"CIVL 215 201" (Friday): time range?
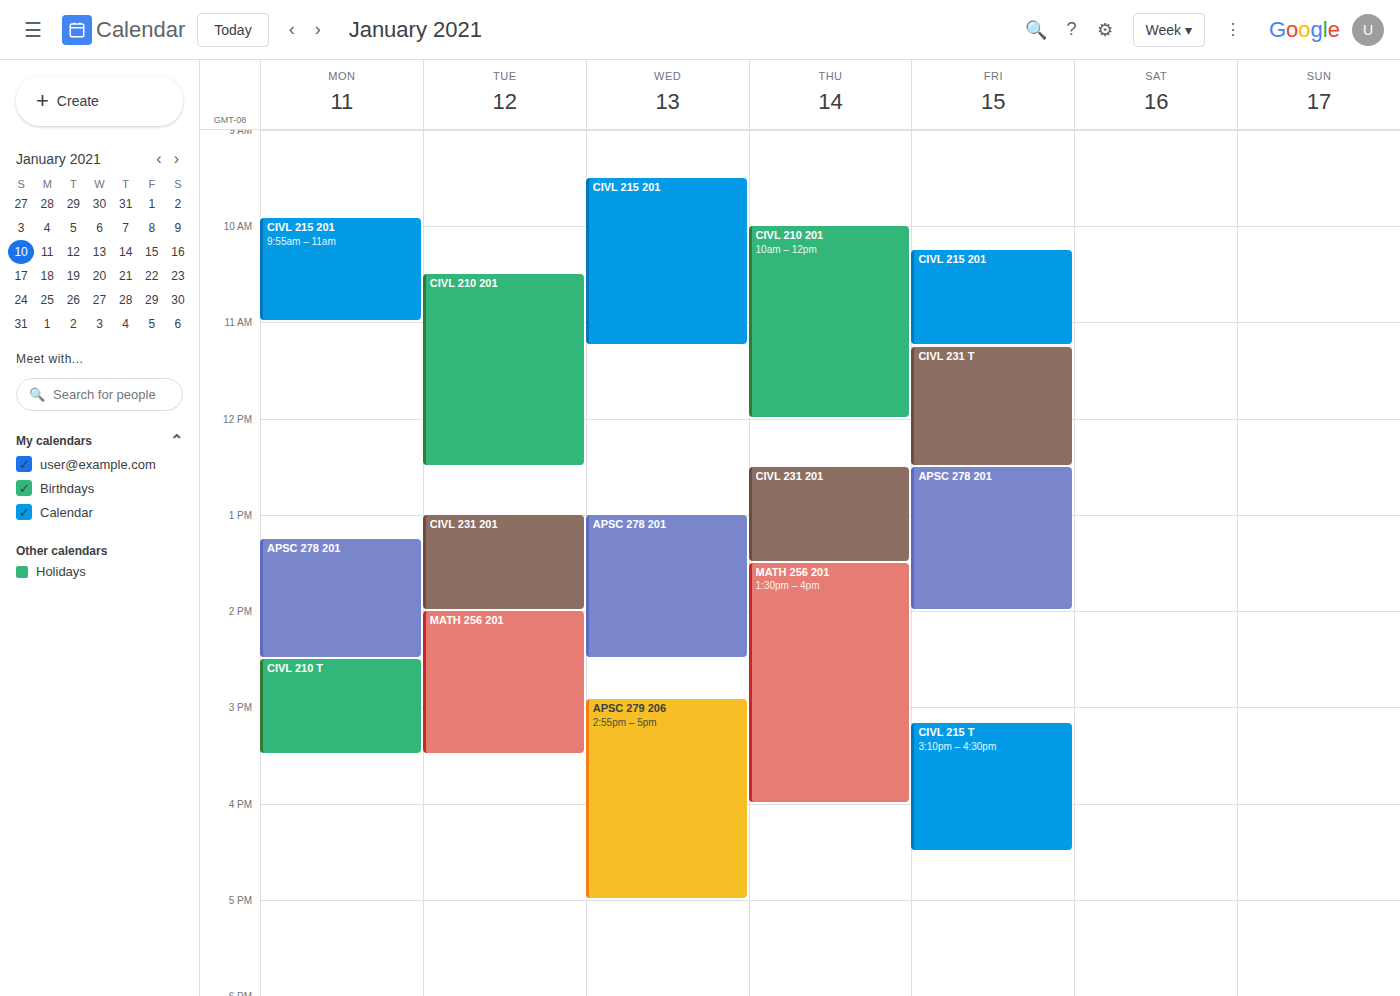
10:15 AM to 11:15 AM